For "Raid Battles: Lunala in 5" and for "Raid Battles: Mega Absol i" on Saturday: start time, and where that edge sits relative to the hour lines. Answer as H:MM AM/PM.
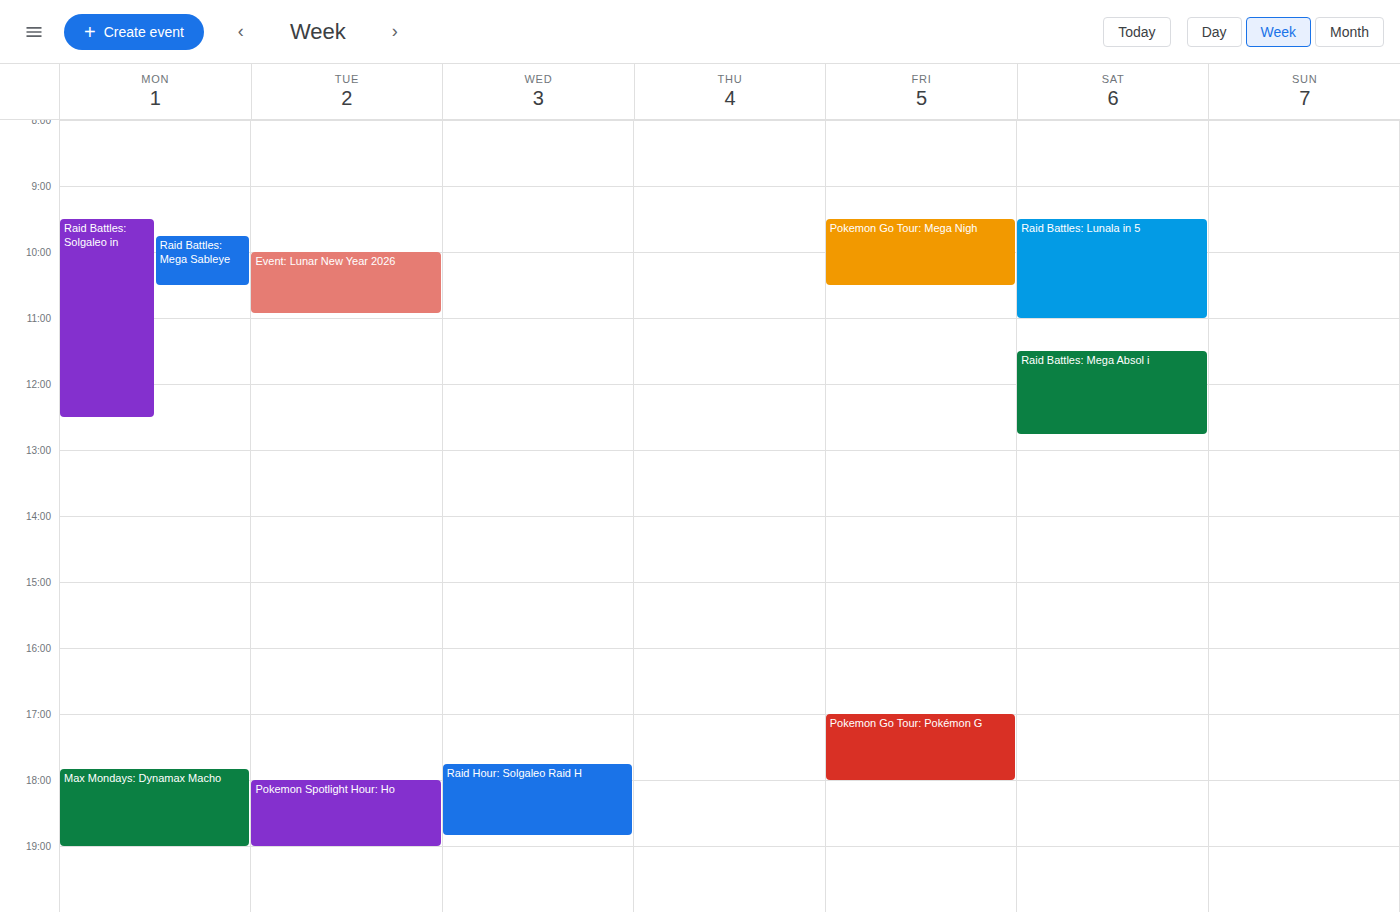
"Raid Battles: Lunala in 5": 9:30 AM, halfway between the 9 AM and 10 AM lines. "Raid Battles: Mega Absol i": 11:30 AM, halfway between the 11 AM and 12 PM lines.